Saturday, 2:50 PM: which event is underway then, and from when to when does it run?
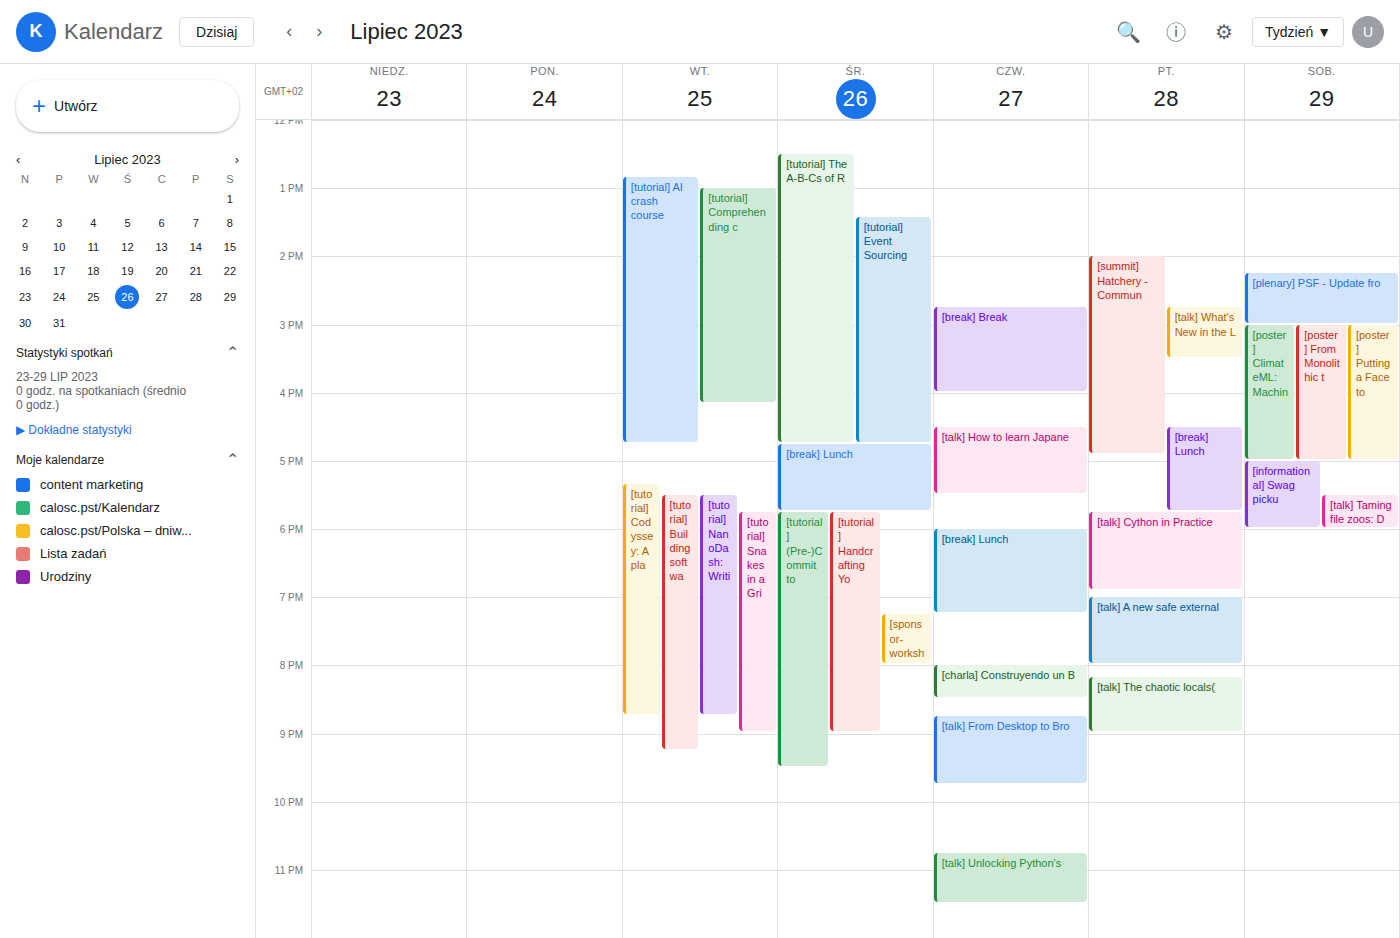
"[plenary] PSF - Update fro", 2:15 PM to 3:00 PM